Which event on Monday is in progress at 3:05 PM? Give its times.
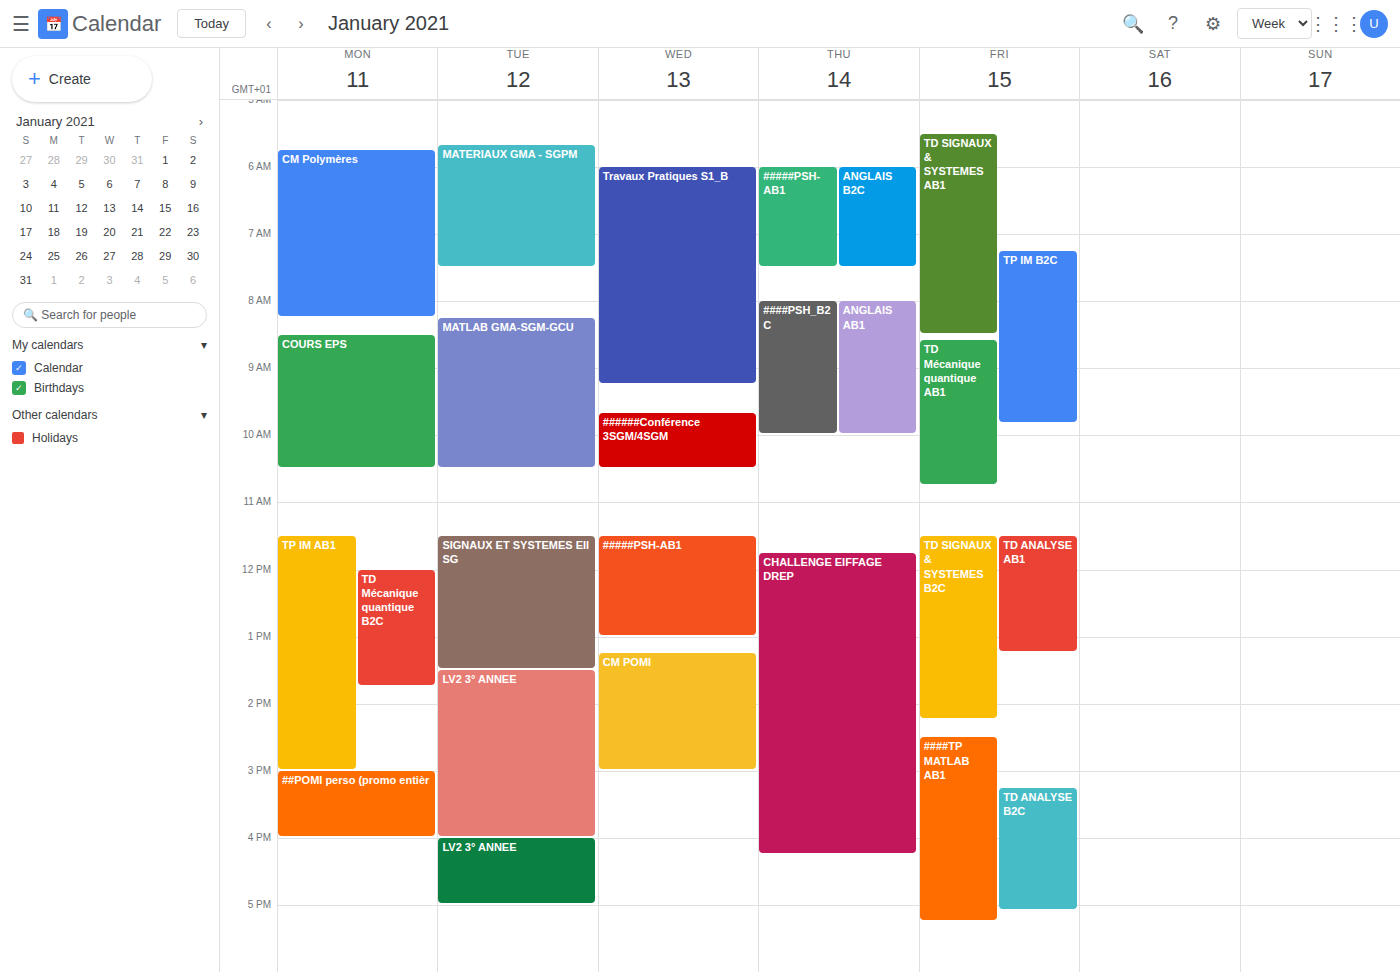
"##POMI perso (promo entièr", 3:00 PM to 4:00 PM